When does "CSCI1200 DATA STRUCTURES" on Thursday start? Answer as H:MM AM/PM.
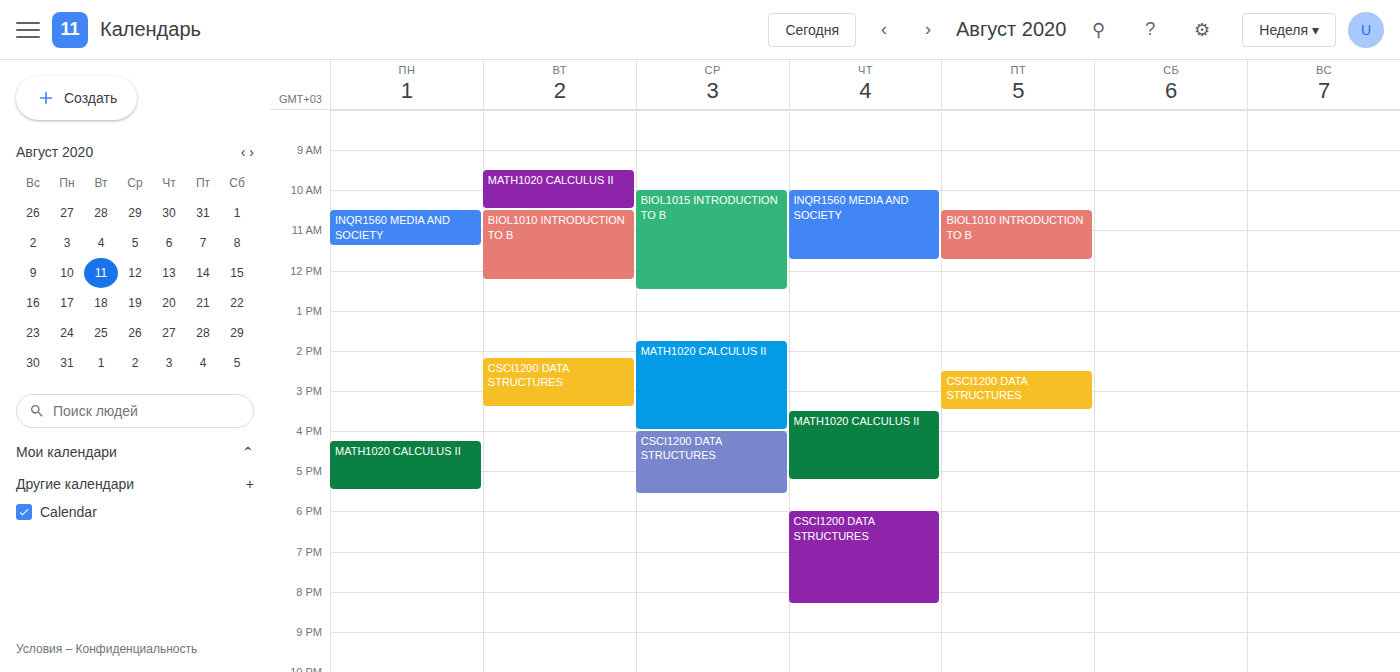
6:00 PM